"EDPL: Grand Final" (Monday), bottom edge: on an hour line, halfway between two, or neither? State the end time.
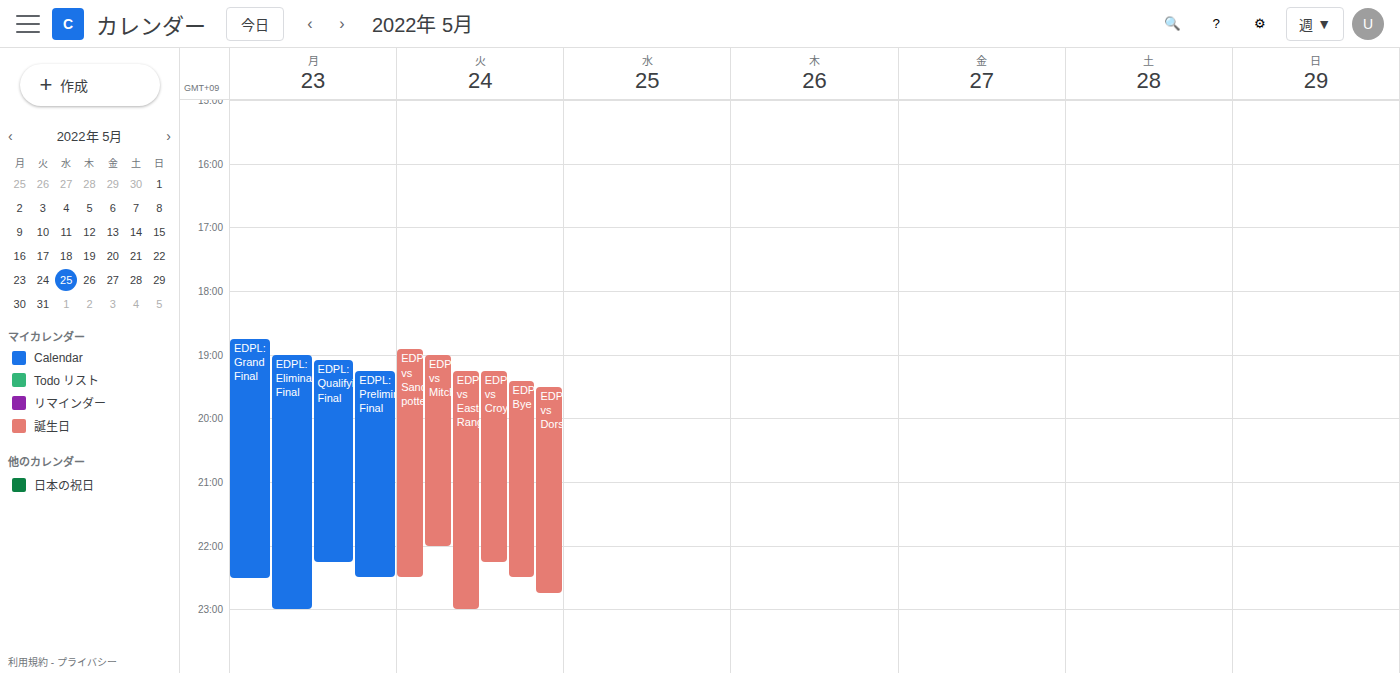
10:30 PM -- halfway between the 10 PM and 11 PM lines.